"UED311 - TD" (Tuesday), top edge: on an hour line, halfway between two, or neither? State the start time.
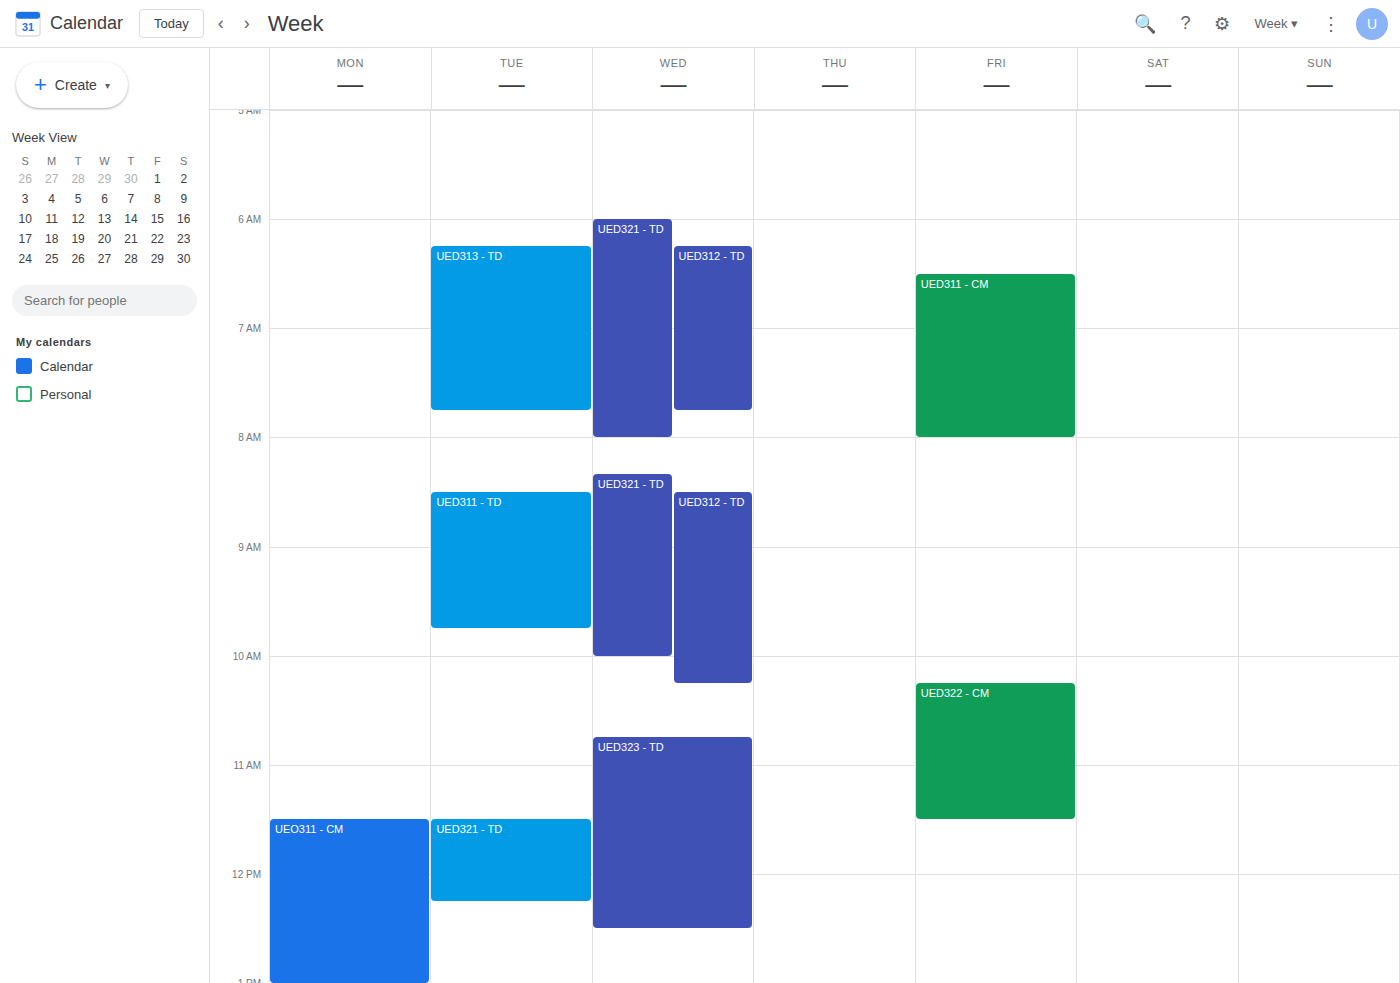
8:30 AM -- halfway between the 8 AM and 9 AM lines.